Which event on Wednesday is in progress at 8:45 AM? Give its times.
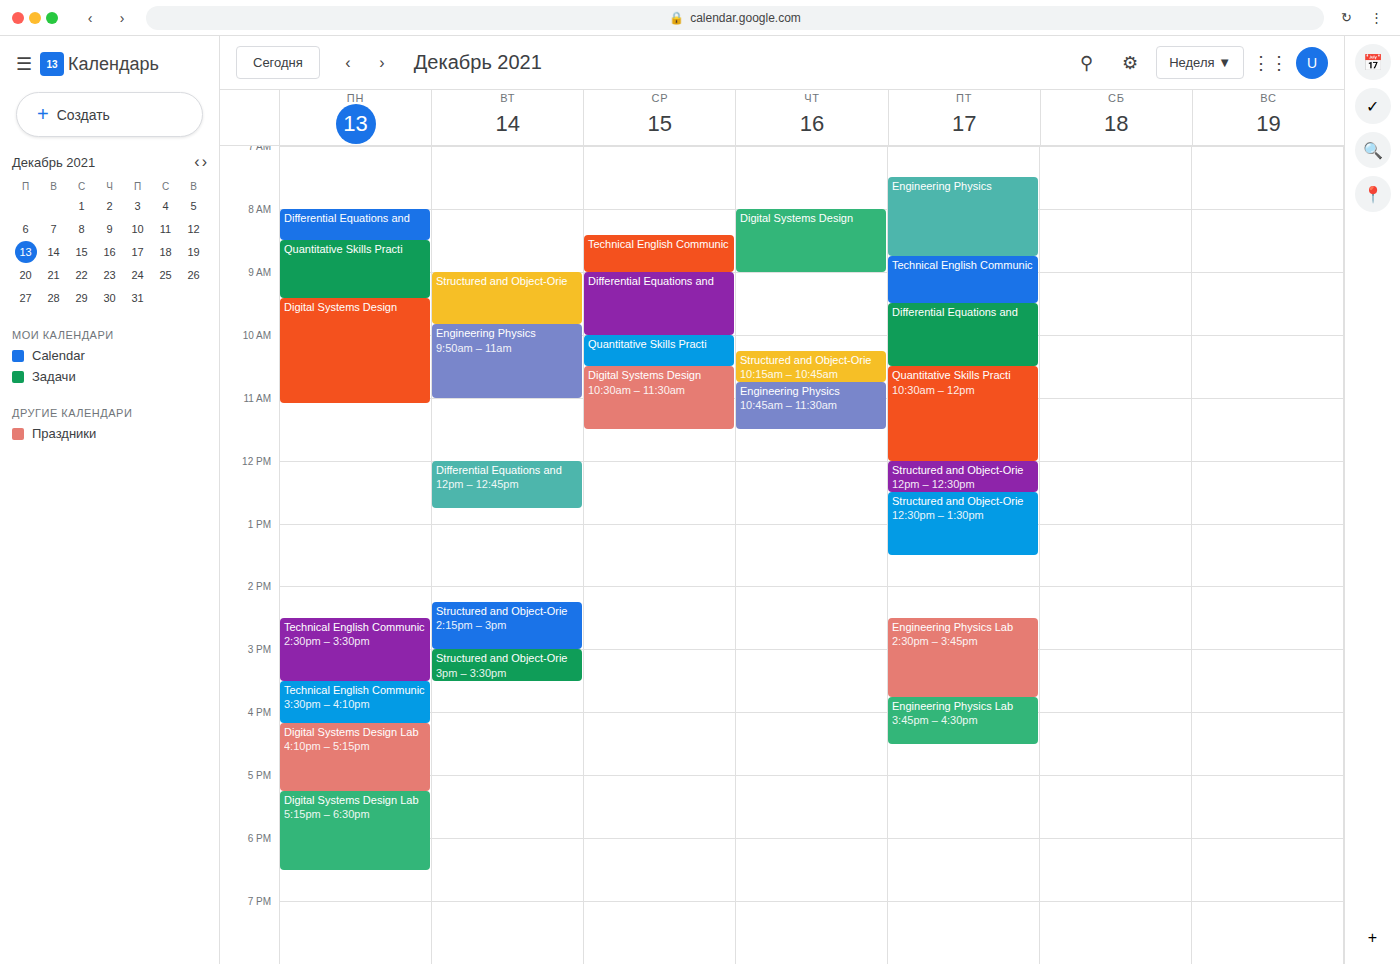
"Technical English Communic", 8:25 AM to 9:00 AM